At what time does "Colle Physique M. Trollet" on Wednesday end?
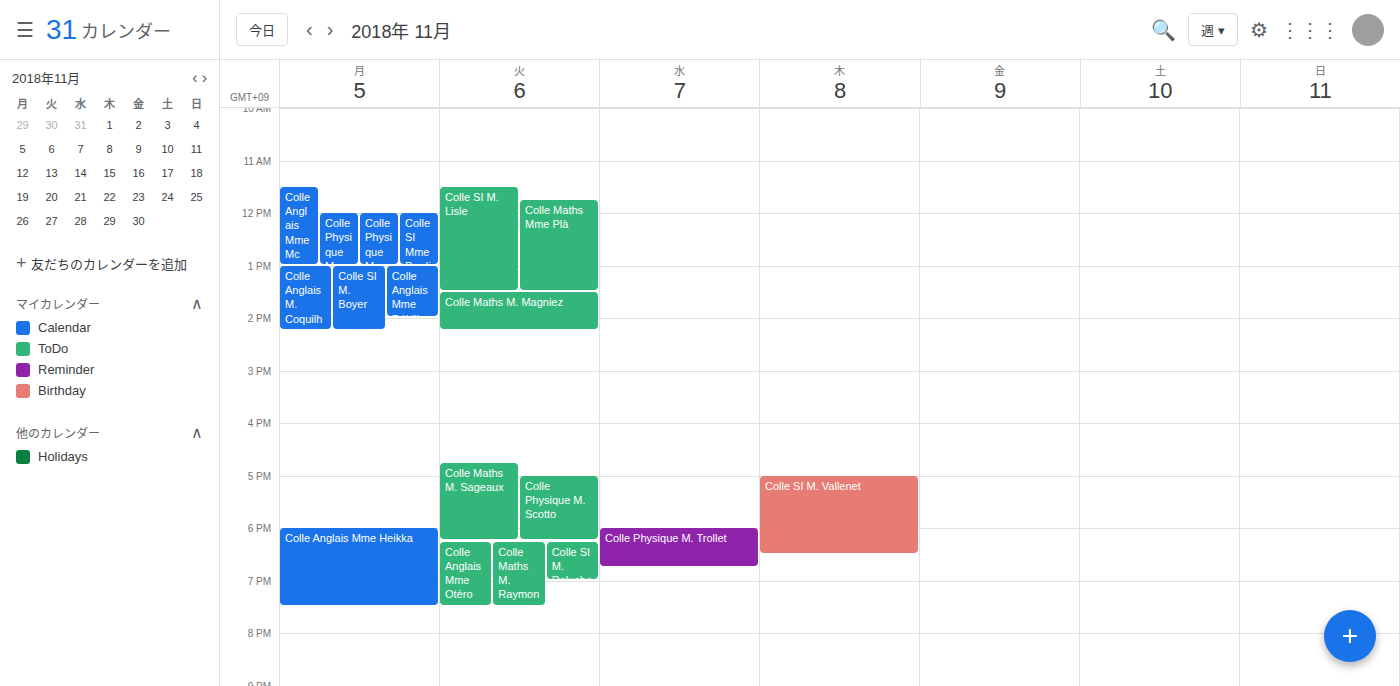
6:45 PM